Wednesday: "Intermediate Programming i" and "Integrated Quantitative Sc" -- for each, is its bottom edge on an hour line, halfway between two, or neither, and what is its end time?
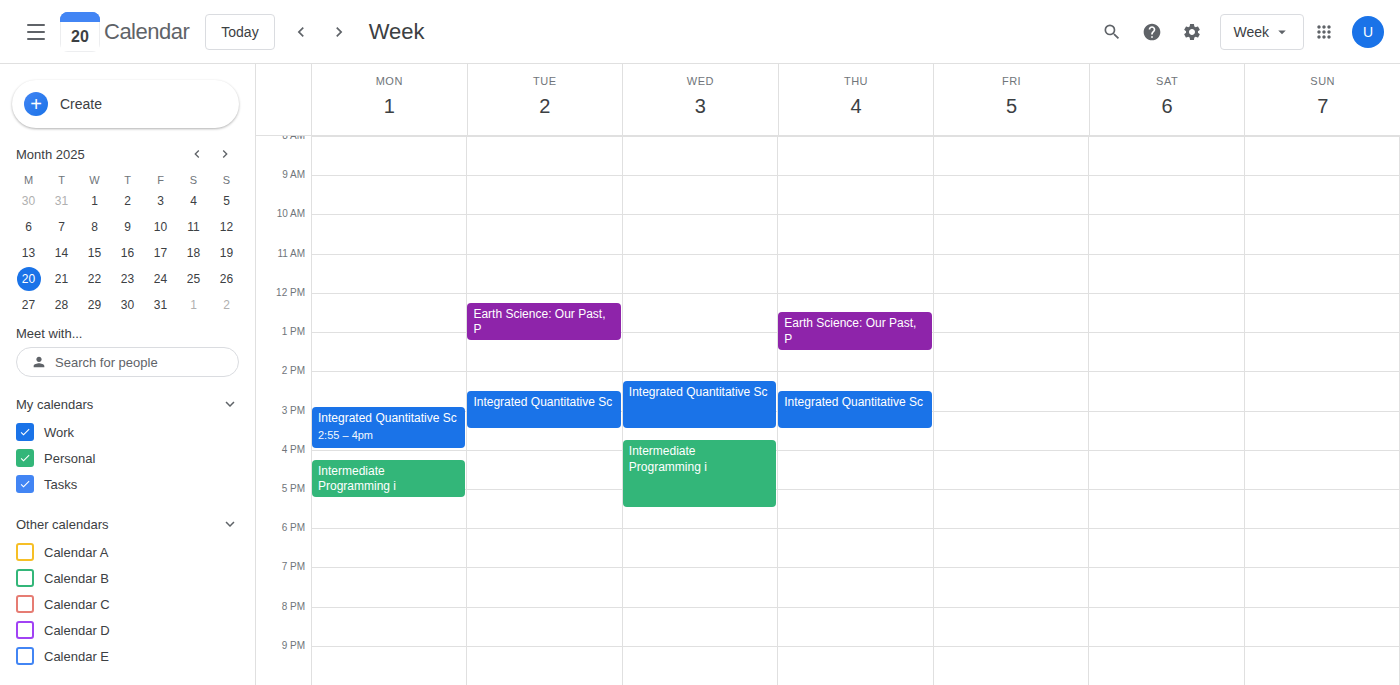
"Intermediate Programming i": 5:30 PM, halfway between the 5 PM and 6 PM lines. "Integrated Quantitative Sc": 3:30 PM, halfway between the 3 PM and 4 PM lines.